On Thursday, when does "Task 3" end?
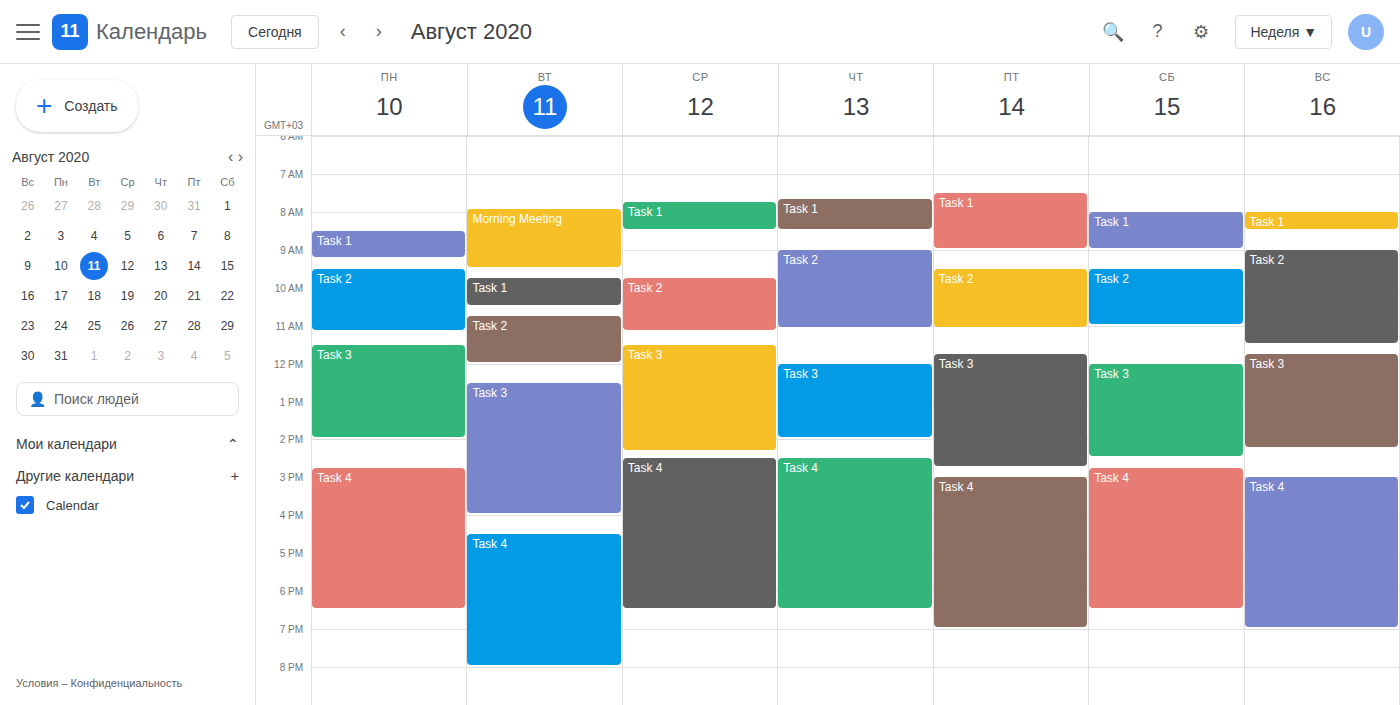
2:00 PM